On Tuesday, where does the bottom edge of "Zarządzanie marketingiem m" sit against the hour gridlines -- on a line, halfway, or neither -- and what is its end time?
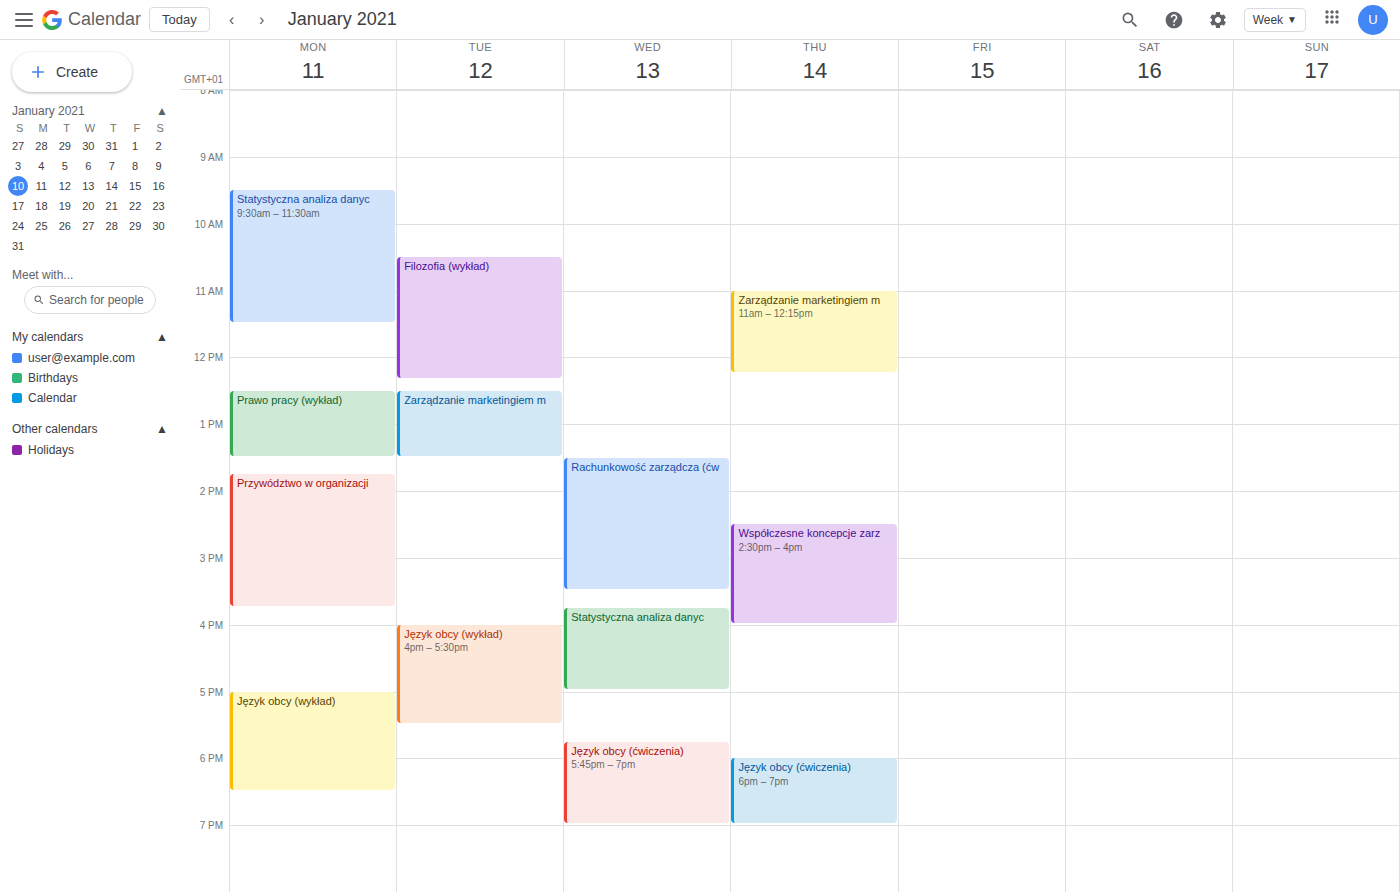
1:30 PM -- halfway between the 1 PM and 2 PM lines.